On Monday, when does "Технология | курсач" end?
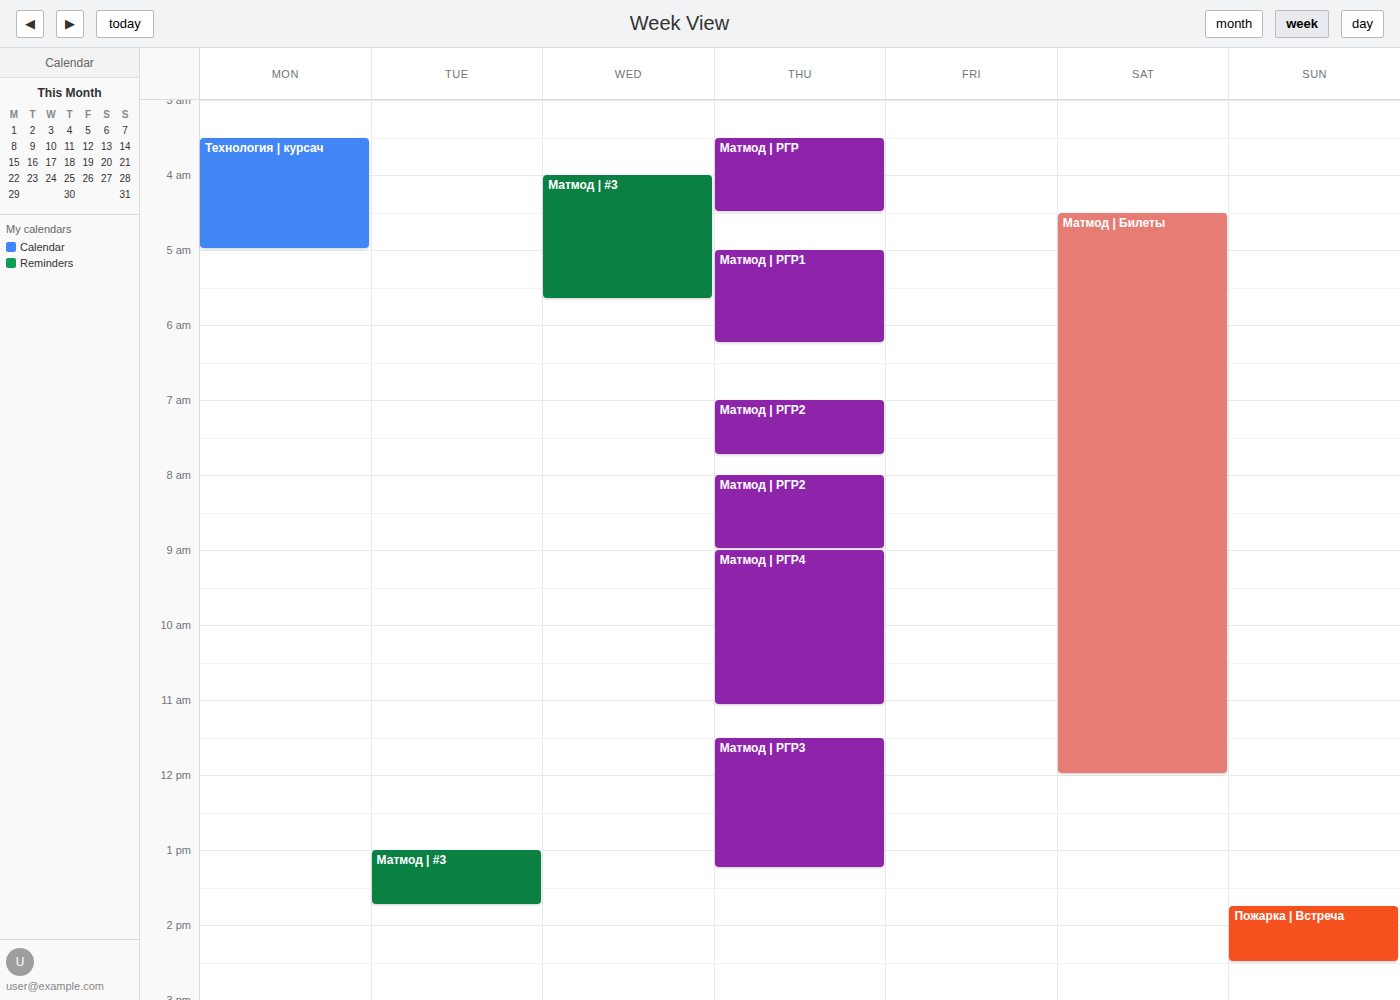
5:00 AM